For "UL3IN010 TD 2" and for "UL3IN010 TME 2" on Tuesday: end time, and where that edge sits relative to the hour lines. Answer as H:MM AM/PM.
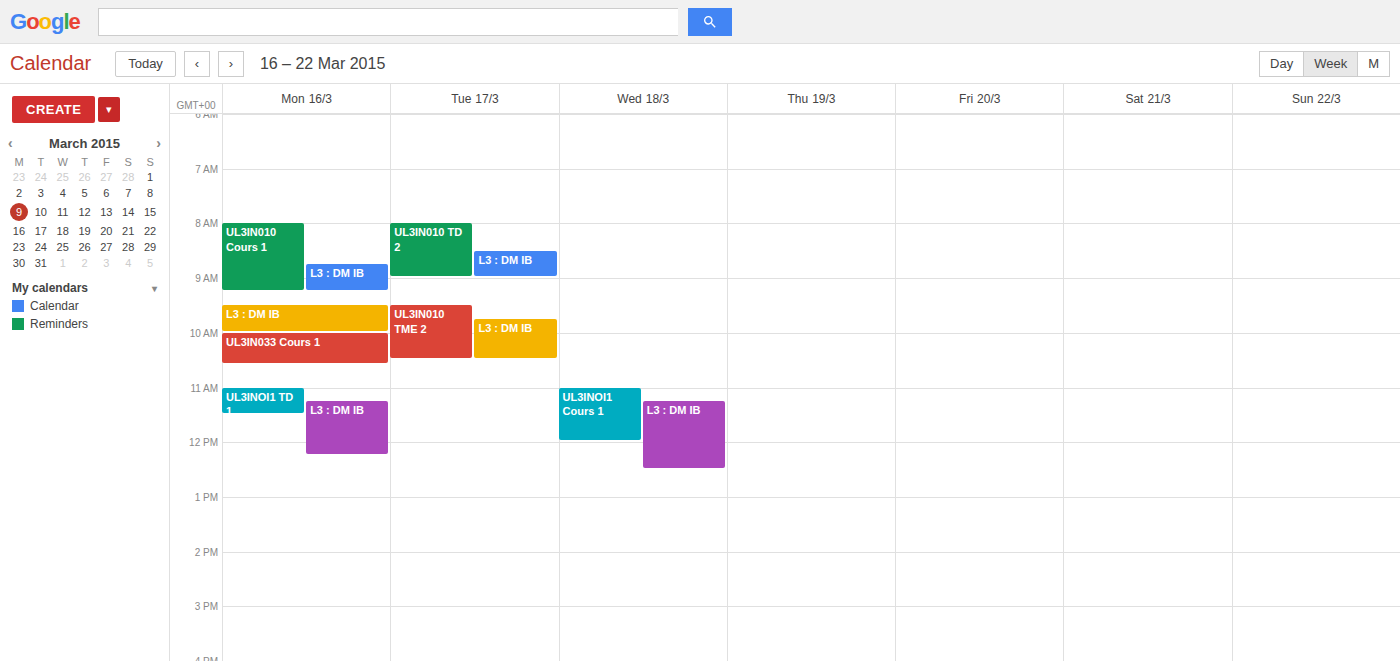
"UL3IN010 TD 2": 9:00 AM, exactly on the 9 AM line. "UL3IN010 TME 2": 10:30 AM, halfway between the 10 AM and 11 AM lines.